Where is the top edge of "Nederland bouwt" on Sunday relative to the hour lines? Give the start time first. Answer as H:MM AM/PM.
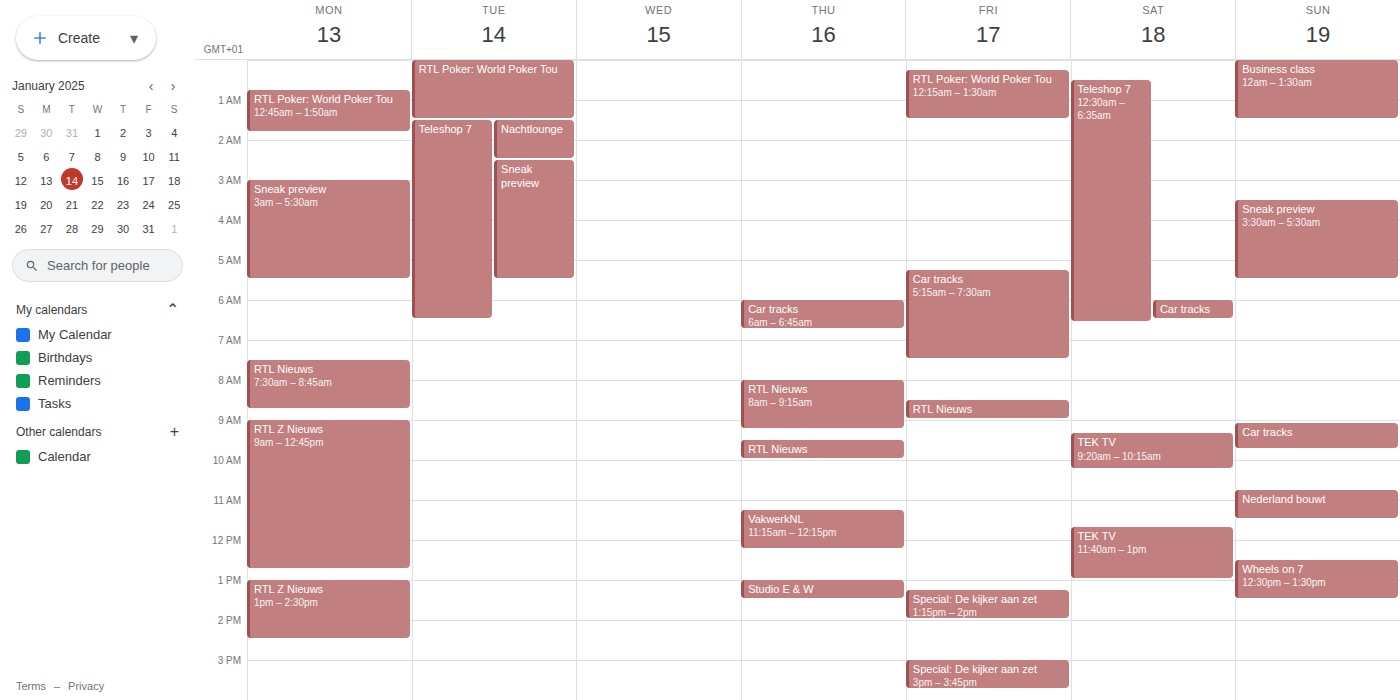
10:45 AM -- neither: three quarters of the way from the 10 AM line to the 11 AM line.